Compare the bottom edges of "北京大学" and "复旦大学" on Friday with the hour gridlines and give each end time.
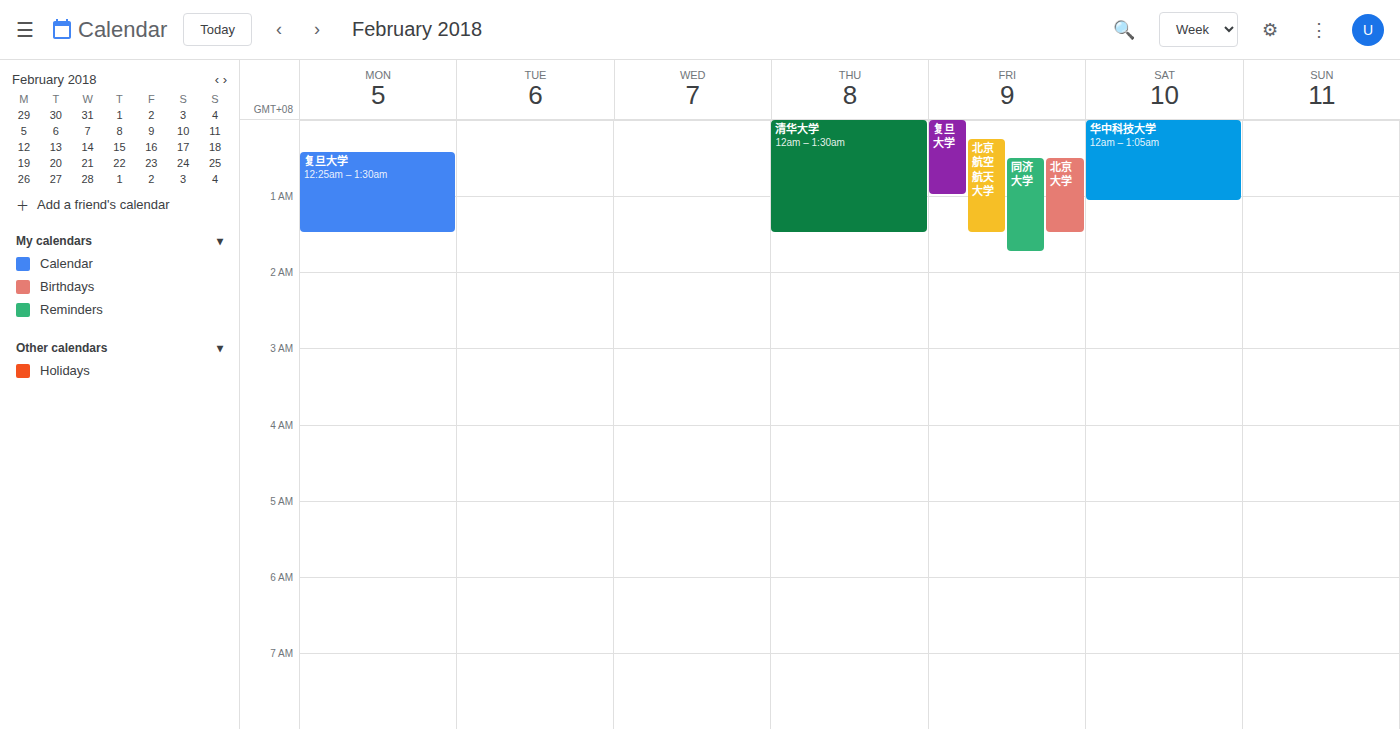
"北京大学": 01:30, halfway between the 01:00 and 02:00 lines. "复旦大学": 01:00, exactly on the 01:00 line.